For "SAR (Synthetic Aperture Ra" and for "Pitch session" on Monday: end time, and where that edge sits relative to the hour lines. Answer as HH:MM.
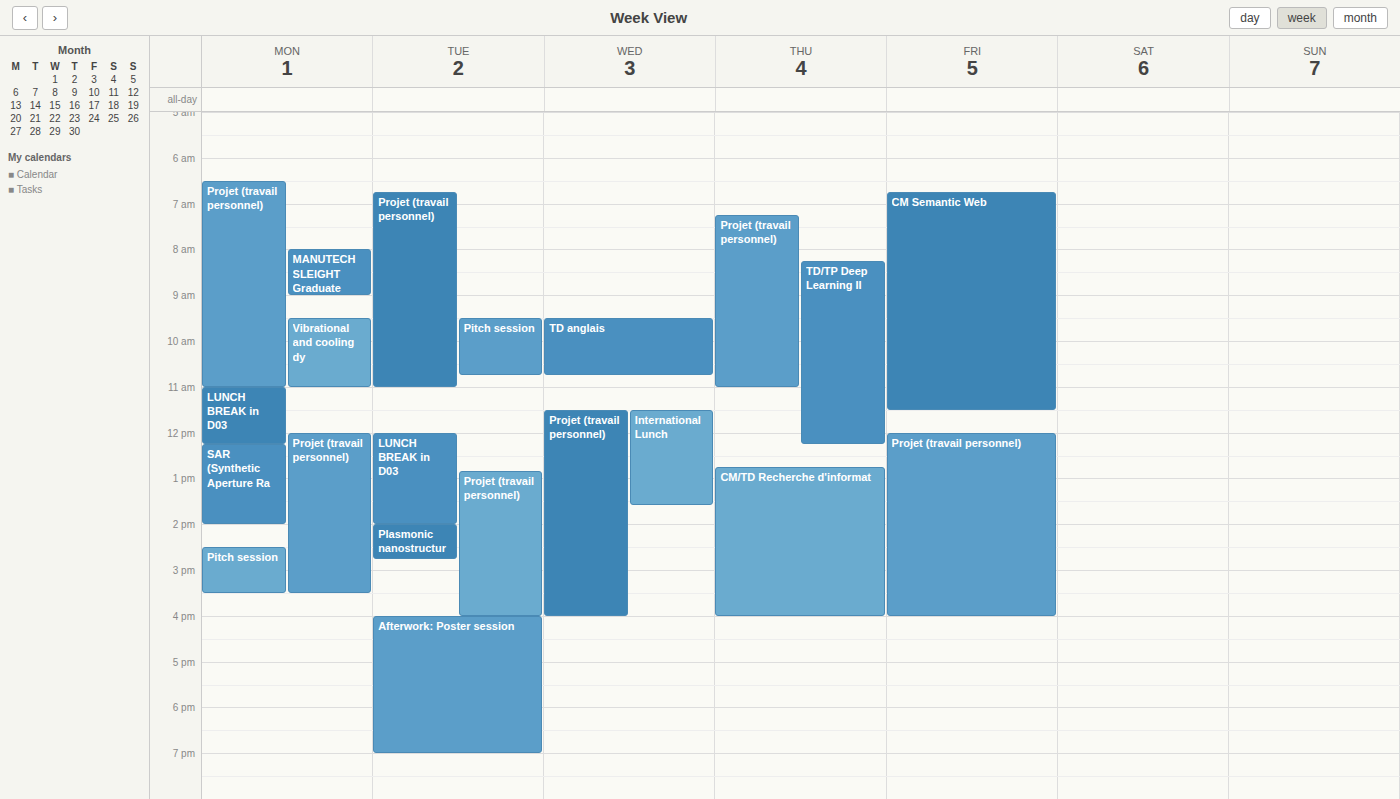
"SAR (Synthetic Aperture Ra": 14:00, exactly on the 14:00 line. "Pitch session": 15:30, halfway between the 15:00 and 16:00 lines.